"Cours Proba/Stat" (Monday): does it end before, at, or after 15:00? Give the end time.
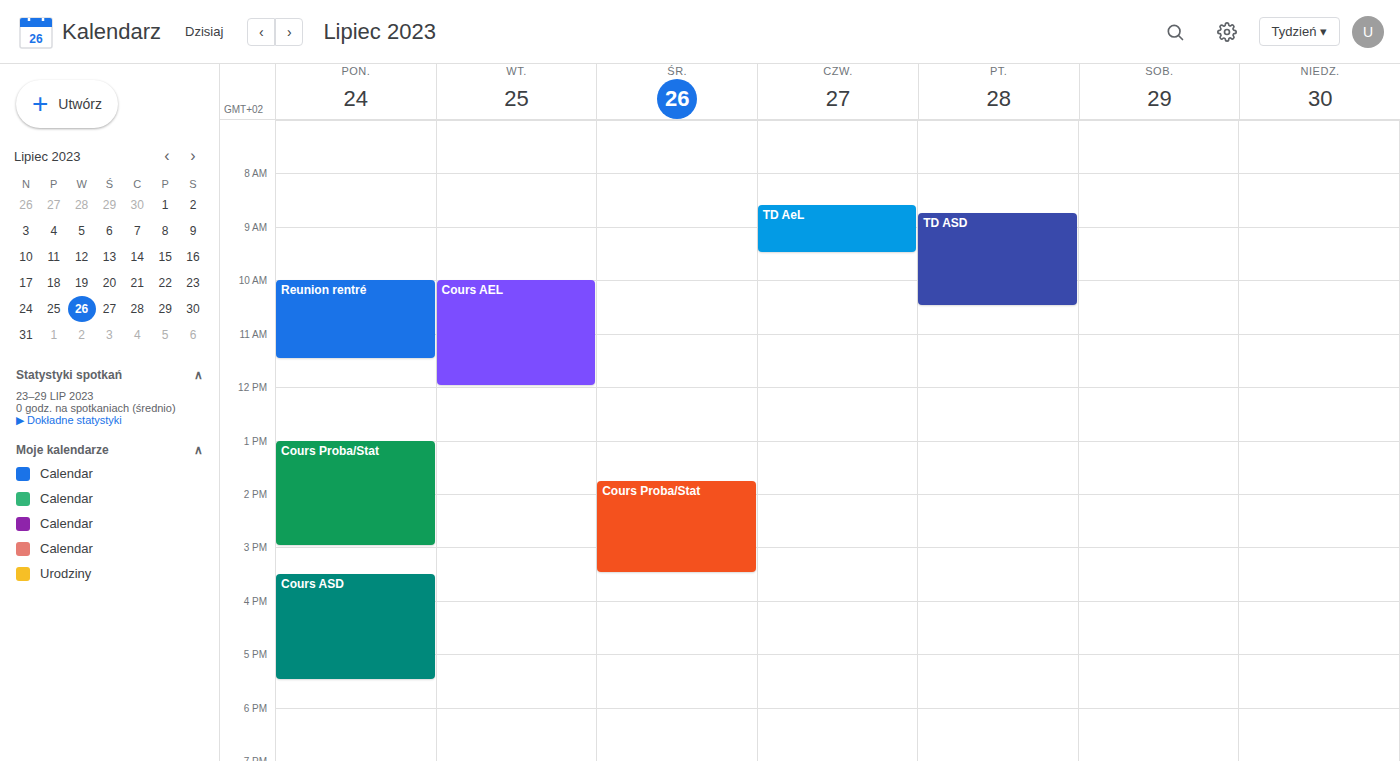
15:00 -- exactly at 15:00, on the 15:00 line.